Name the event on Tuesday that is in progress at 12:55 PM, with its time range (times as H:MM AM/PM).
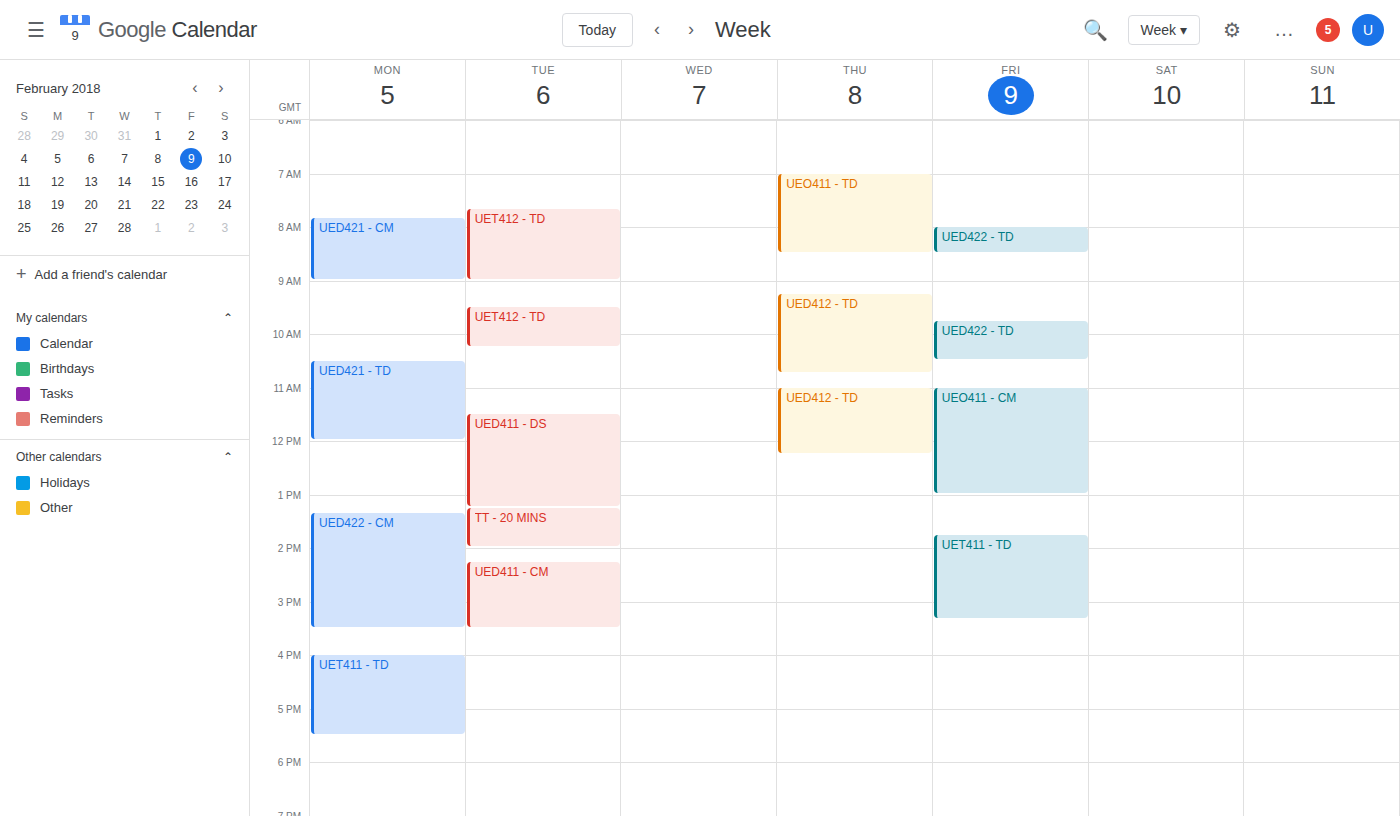
"UED411 - DS", 11:30 AM to 1:15 PM